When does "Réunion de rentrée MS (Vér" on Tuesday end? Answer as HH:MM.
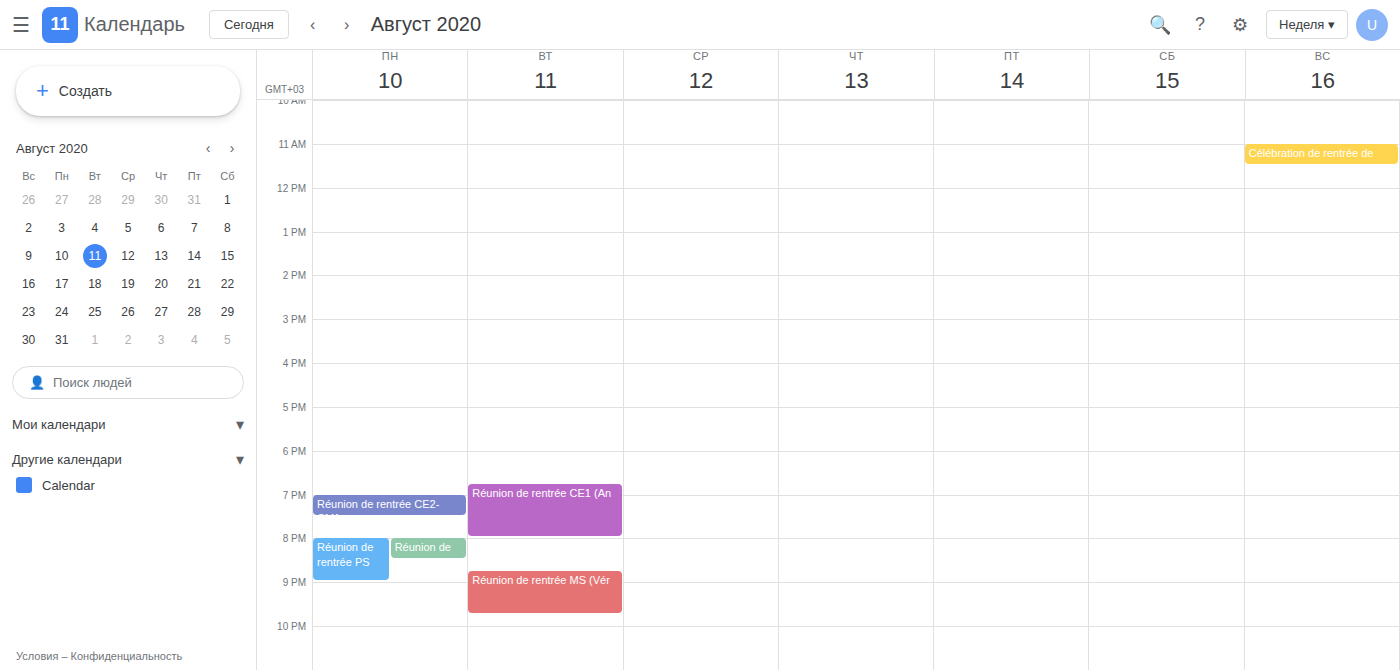
21:45